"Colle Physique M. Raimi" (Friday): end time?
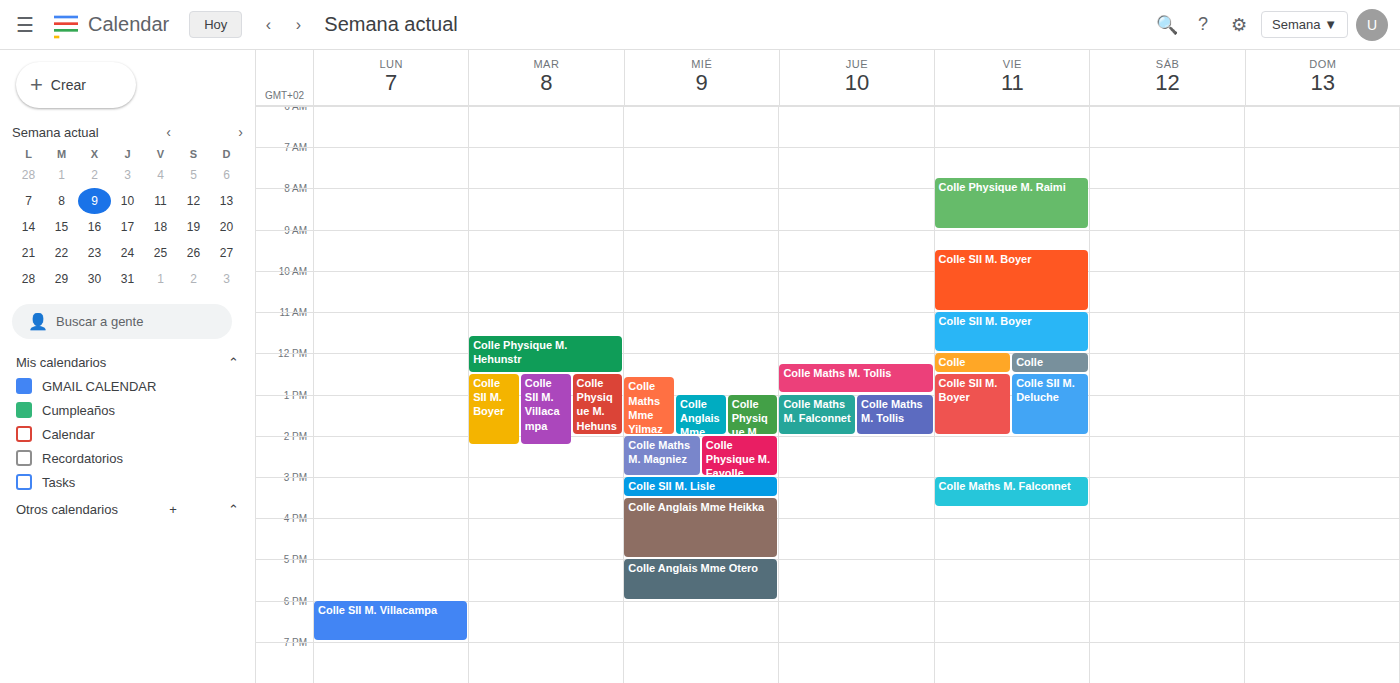
9:00 AM